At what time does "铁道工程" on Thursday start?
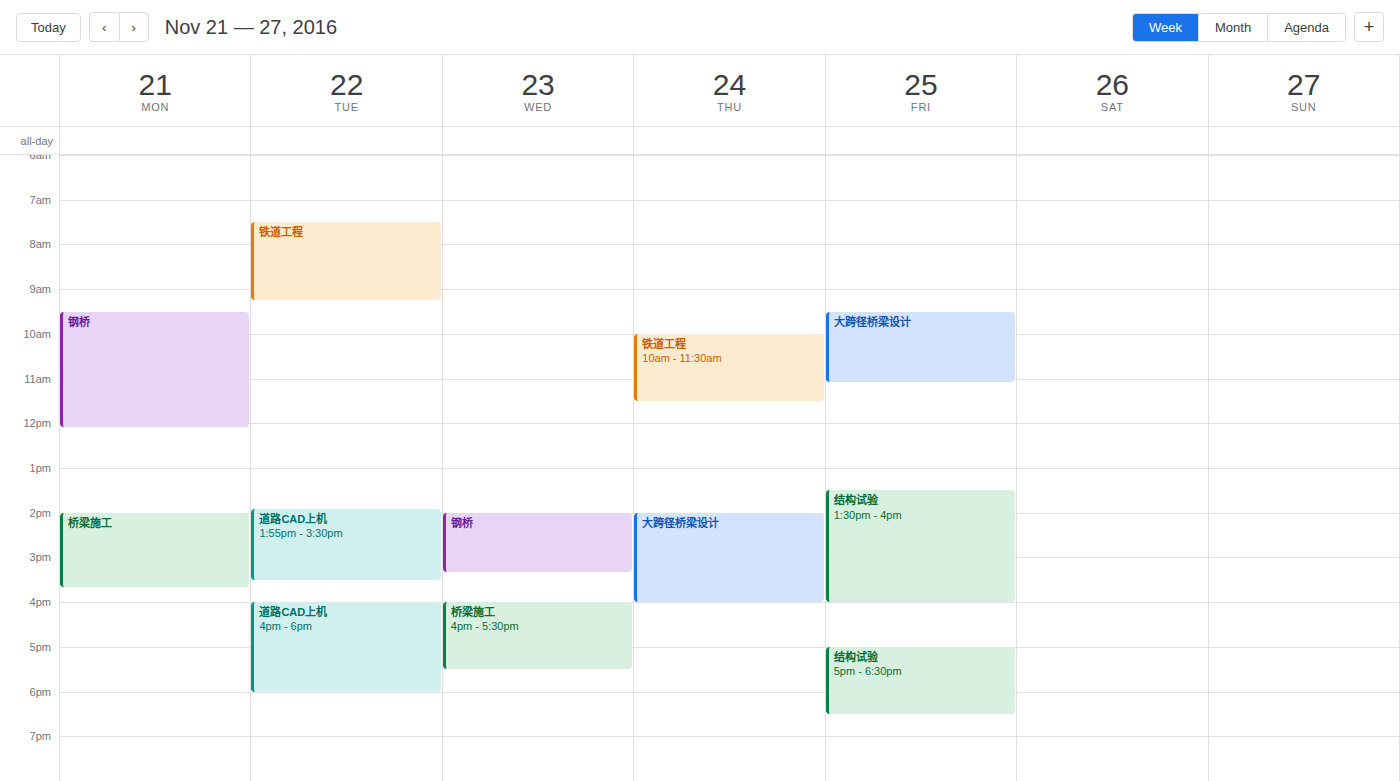
10:00 AM